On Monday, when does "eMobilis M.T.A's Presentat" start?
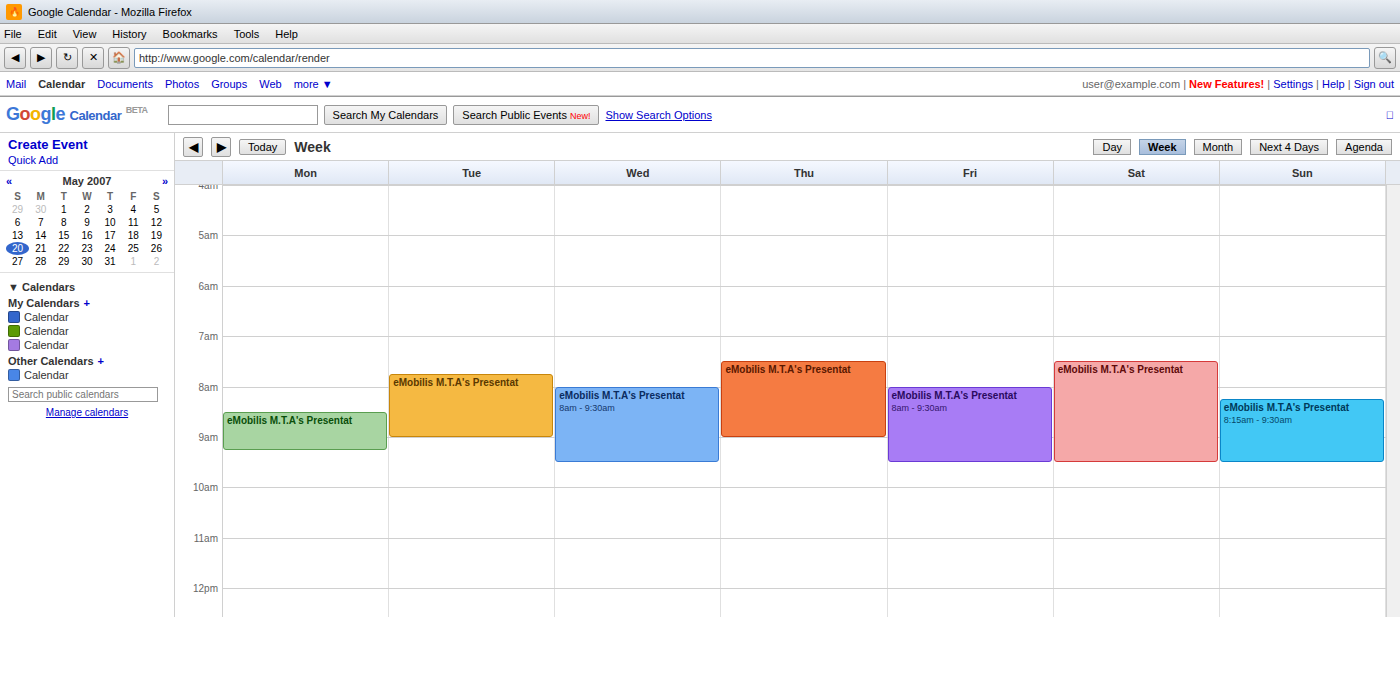
8:30 AM